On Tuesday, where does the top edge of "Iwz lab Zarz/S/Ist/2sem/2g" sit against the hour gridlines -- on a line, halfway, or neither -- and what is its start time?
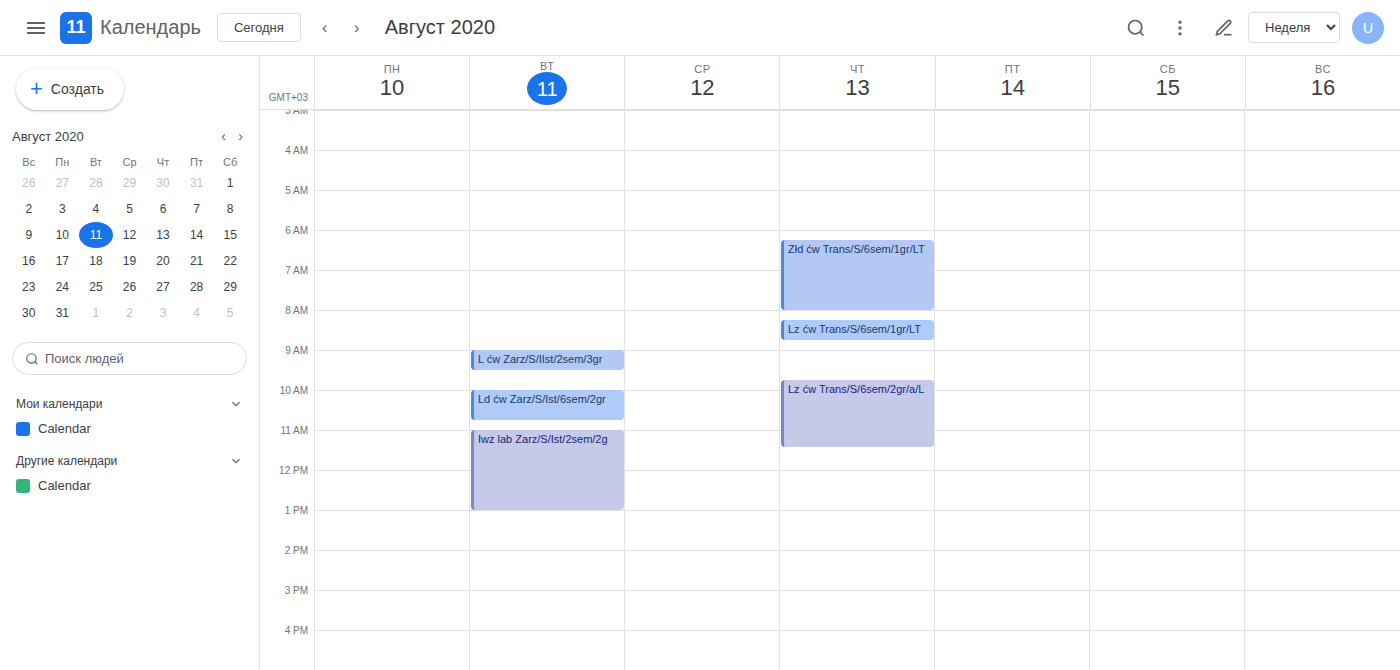
11:00 AM -- exactly on the 11 AM line.